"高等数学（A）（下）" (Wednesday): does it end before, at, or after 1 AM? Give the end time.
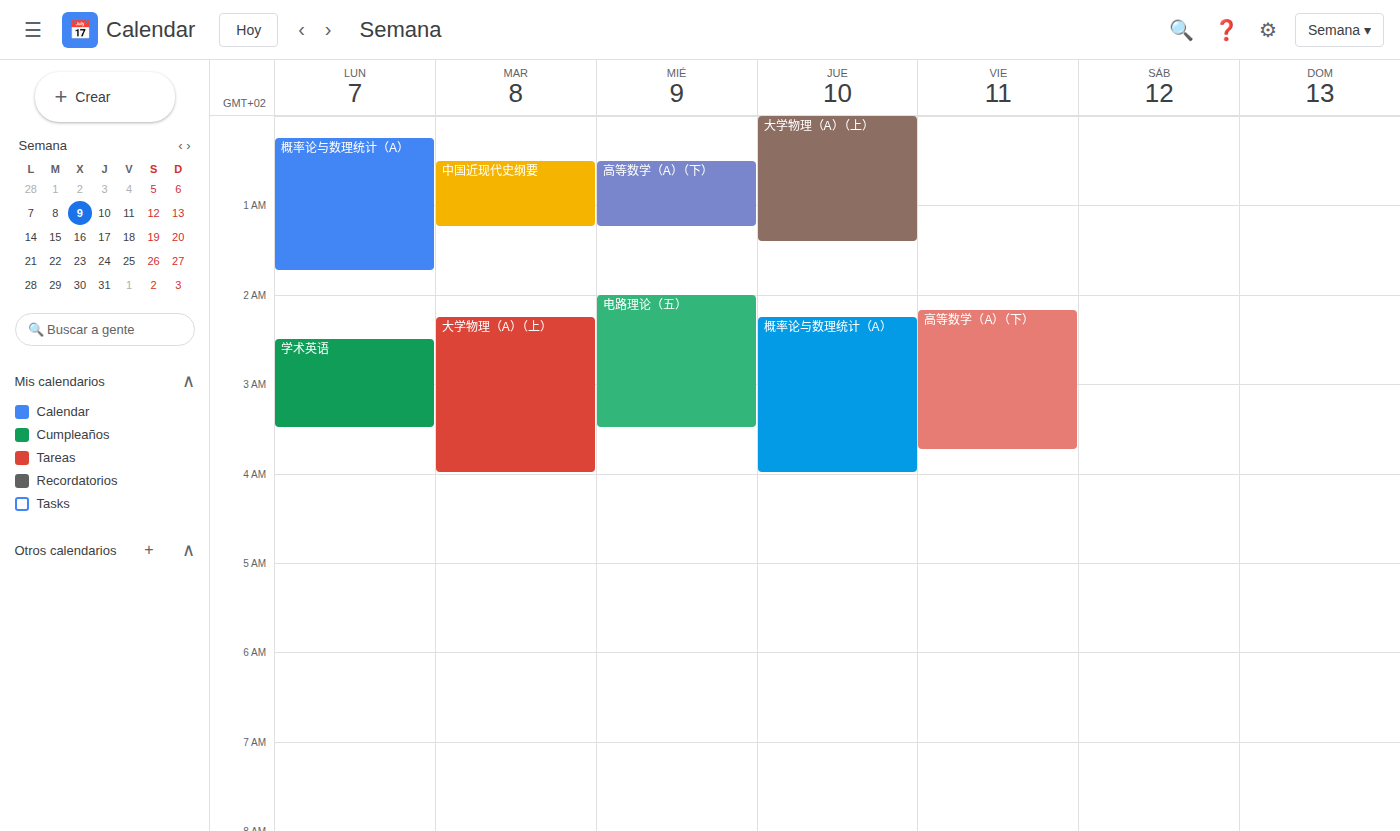
1:15 AM -- after 1 AM, 15 minutes below the 1 AM line.